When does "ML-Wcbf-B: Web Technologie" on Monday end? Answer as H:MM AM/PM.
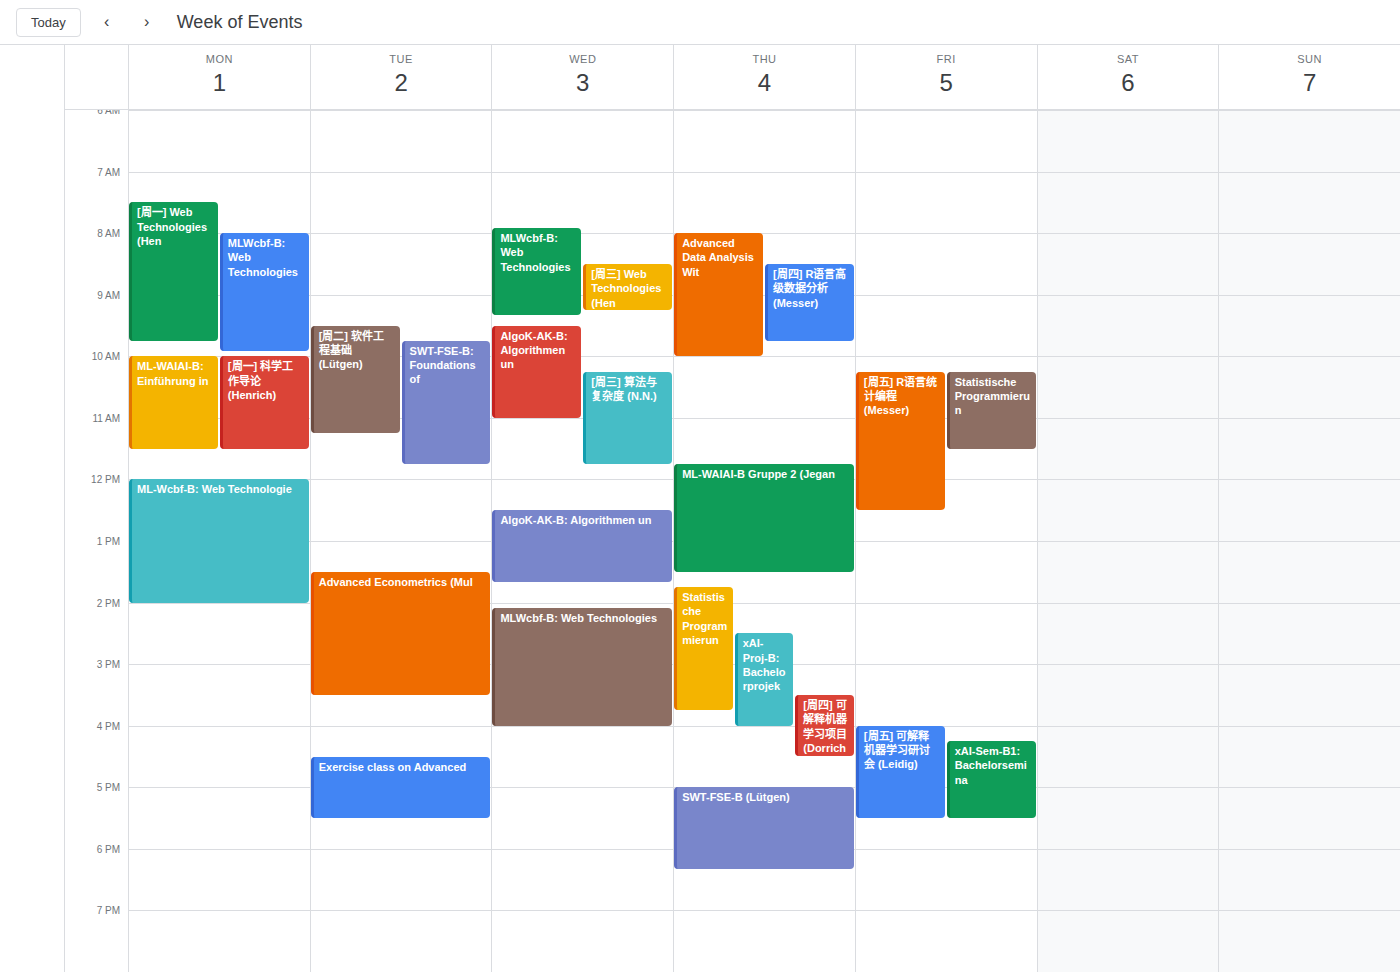
2:00 PM